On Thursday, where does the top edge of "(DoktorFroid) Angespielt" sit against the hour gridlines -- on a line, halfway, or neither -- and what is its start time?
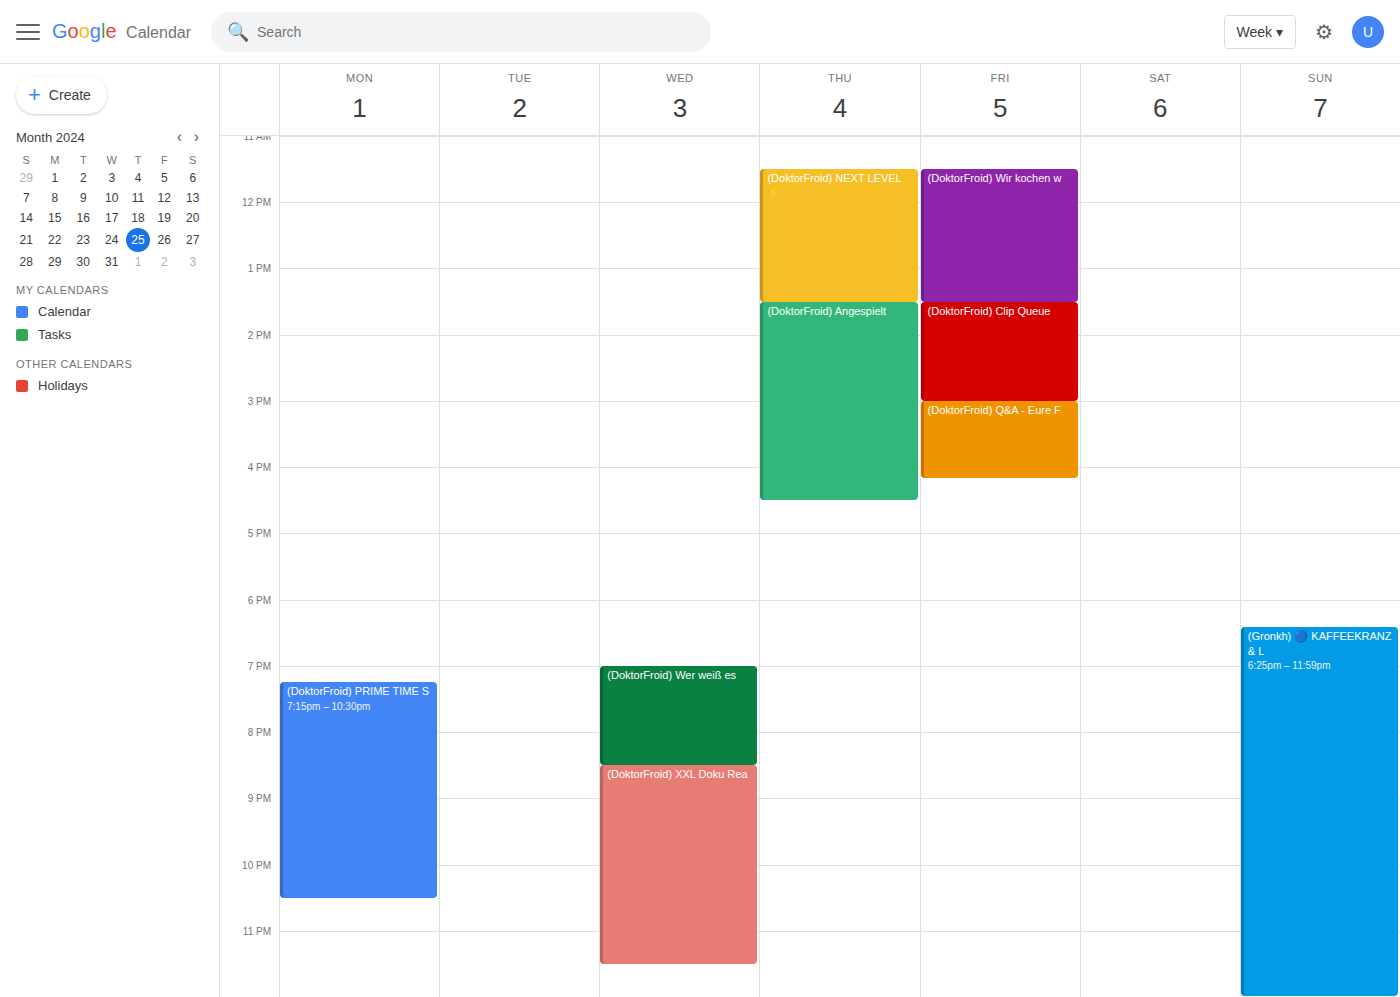
1:30 PM -- halfway between the 1 PM and 2 PM lines.